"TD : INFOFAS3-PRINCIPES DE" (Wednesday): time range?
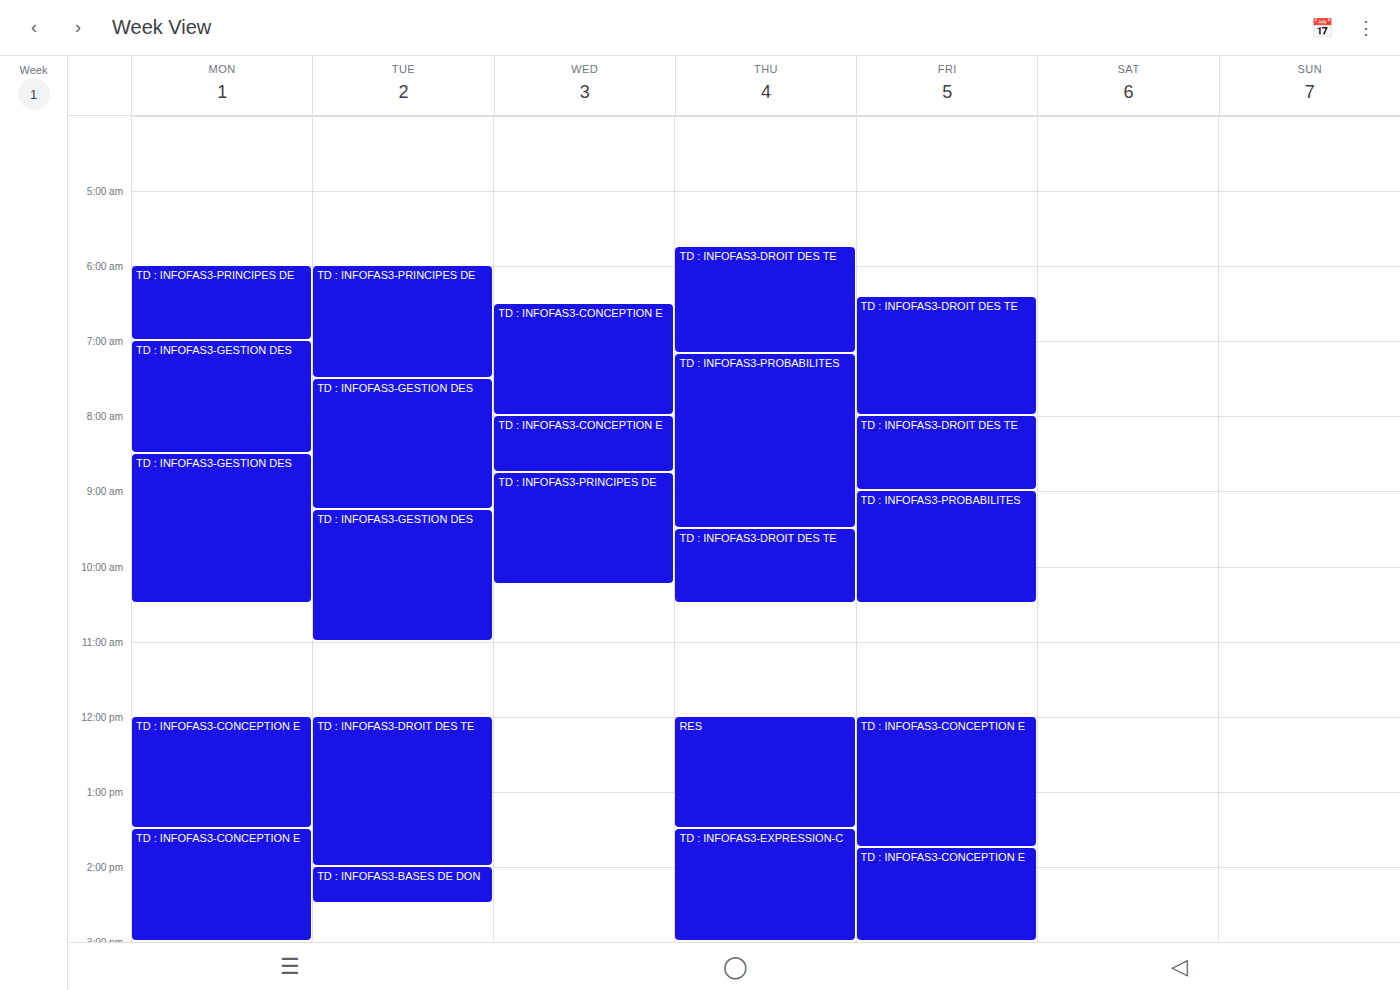
8:45 AM to 10:15 AM